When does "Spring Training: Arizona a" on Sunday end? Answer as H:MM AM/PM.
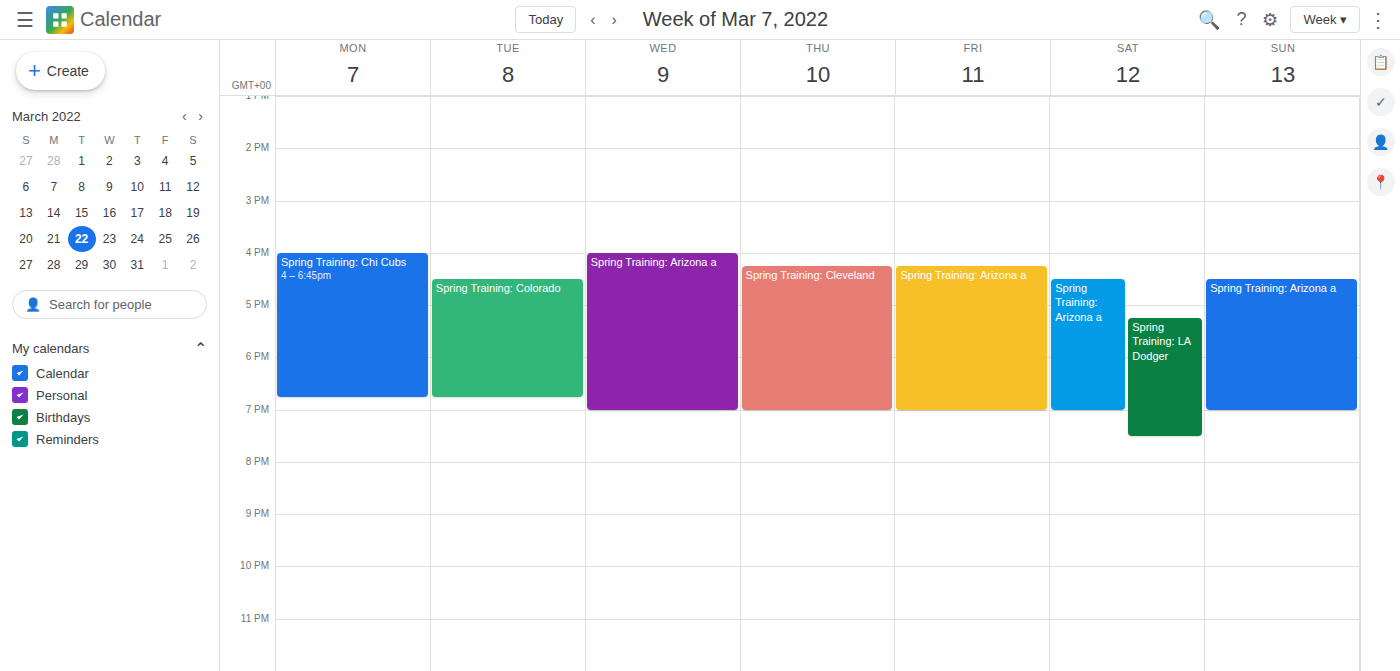
7:00 PM